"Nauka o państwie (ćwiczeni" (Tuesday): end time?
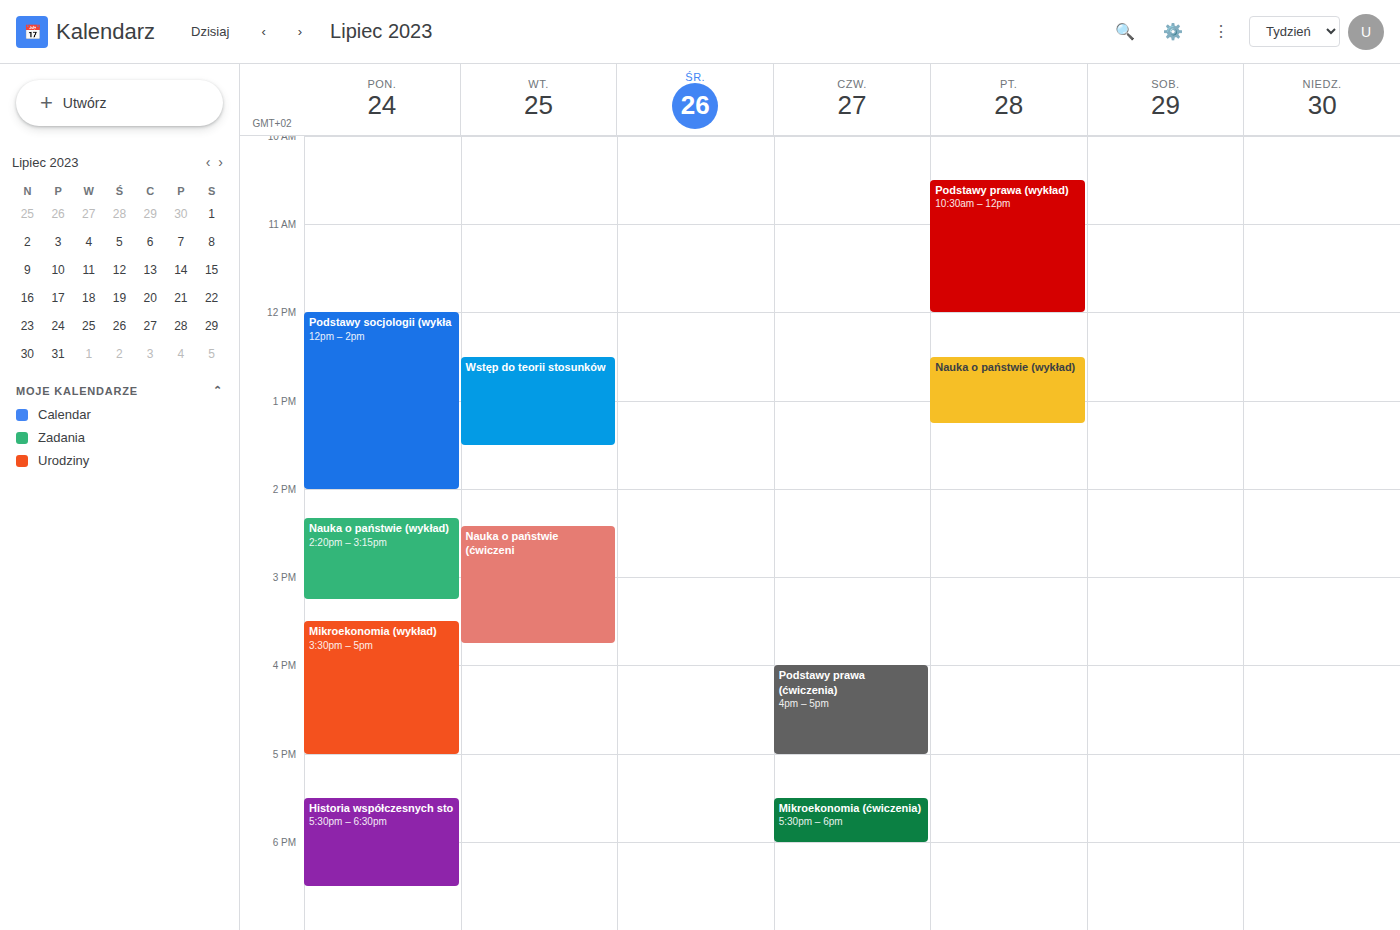
3:45 PM